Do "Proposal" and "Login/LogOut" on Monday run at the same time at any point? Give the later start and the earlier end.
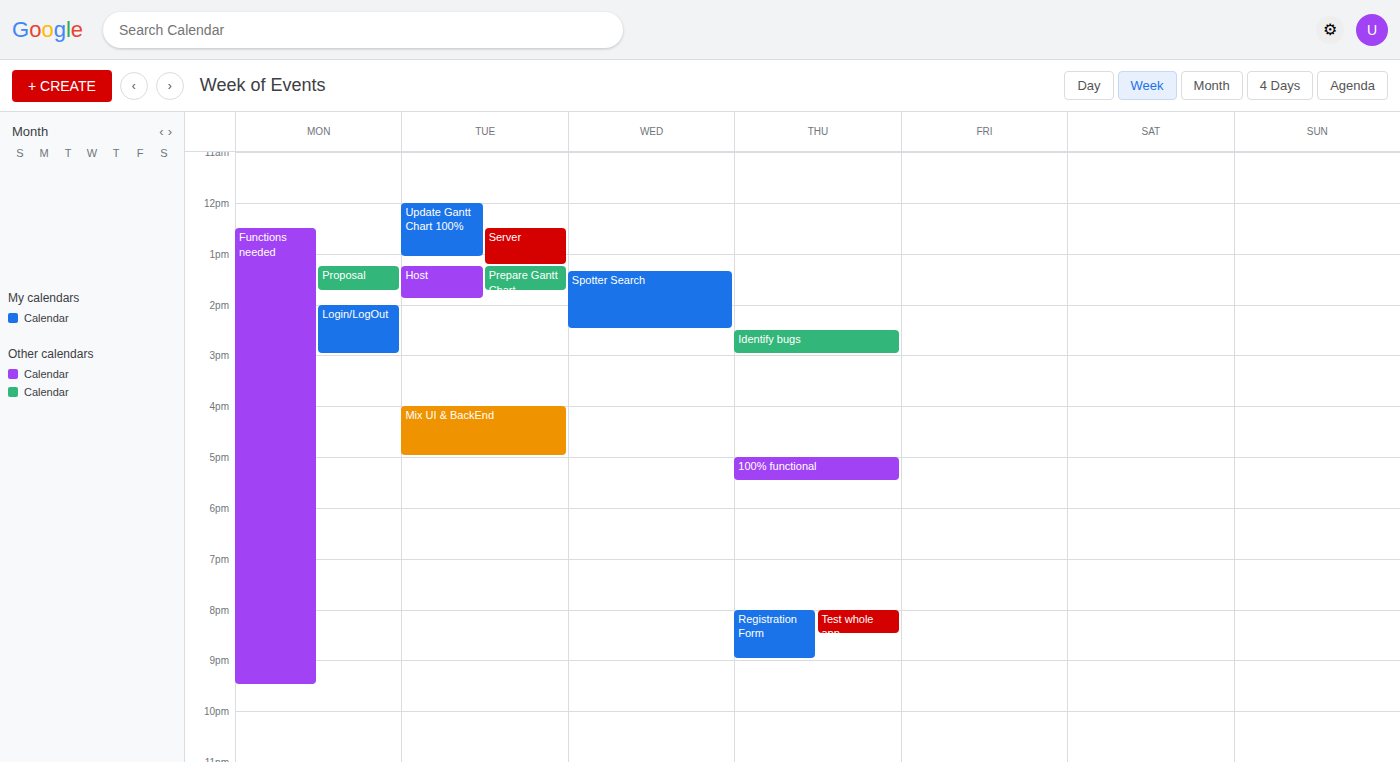
"Proposal" ends at 1:45 PM and "Login/LogOut" starts at 2:00 PM -- no overlap.